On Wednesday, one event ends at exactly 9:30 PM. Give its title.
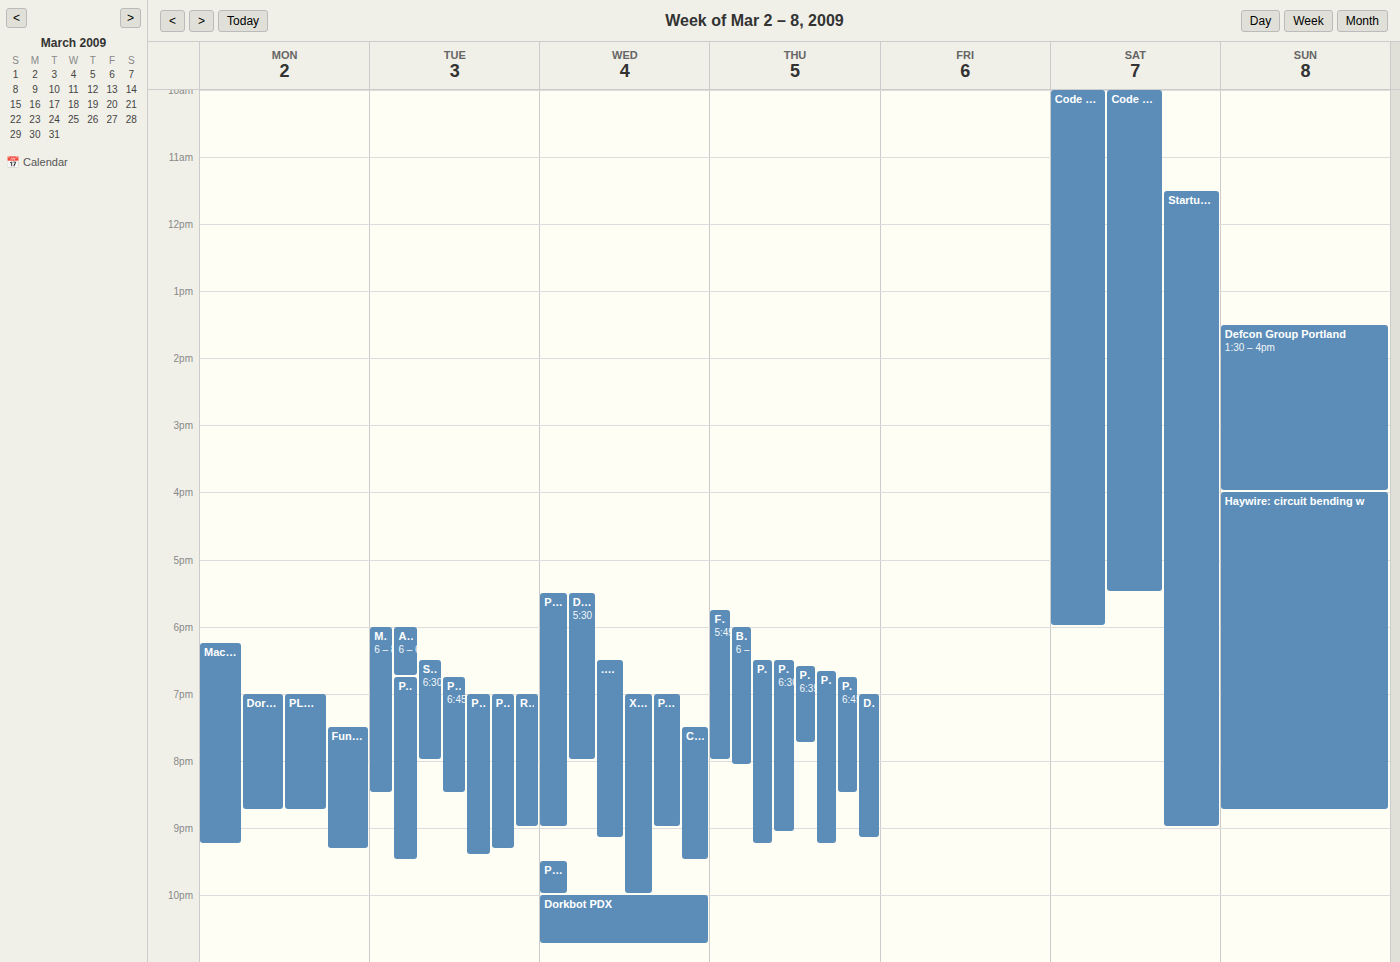
"Code Sprint"